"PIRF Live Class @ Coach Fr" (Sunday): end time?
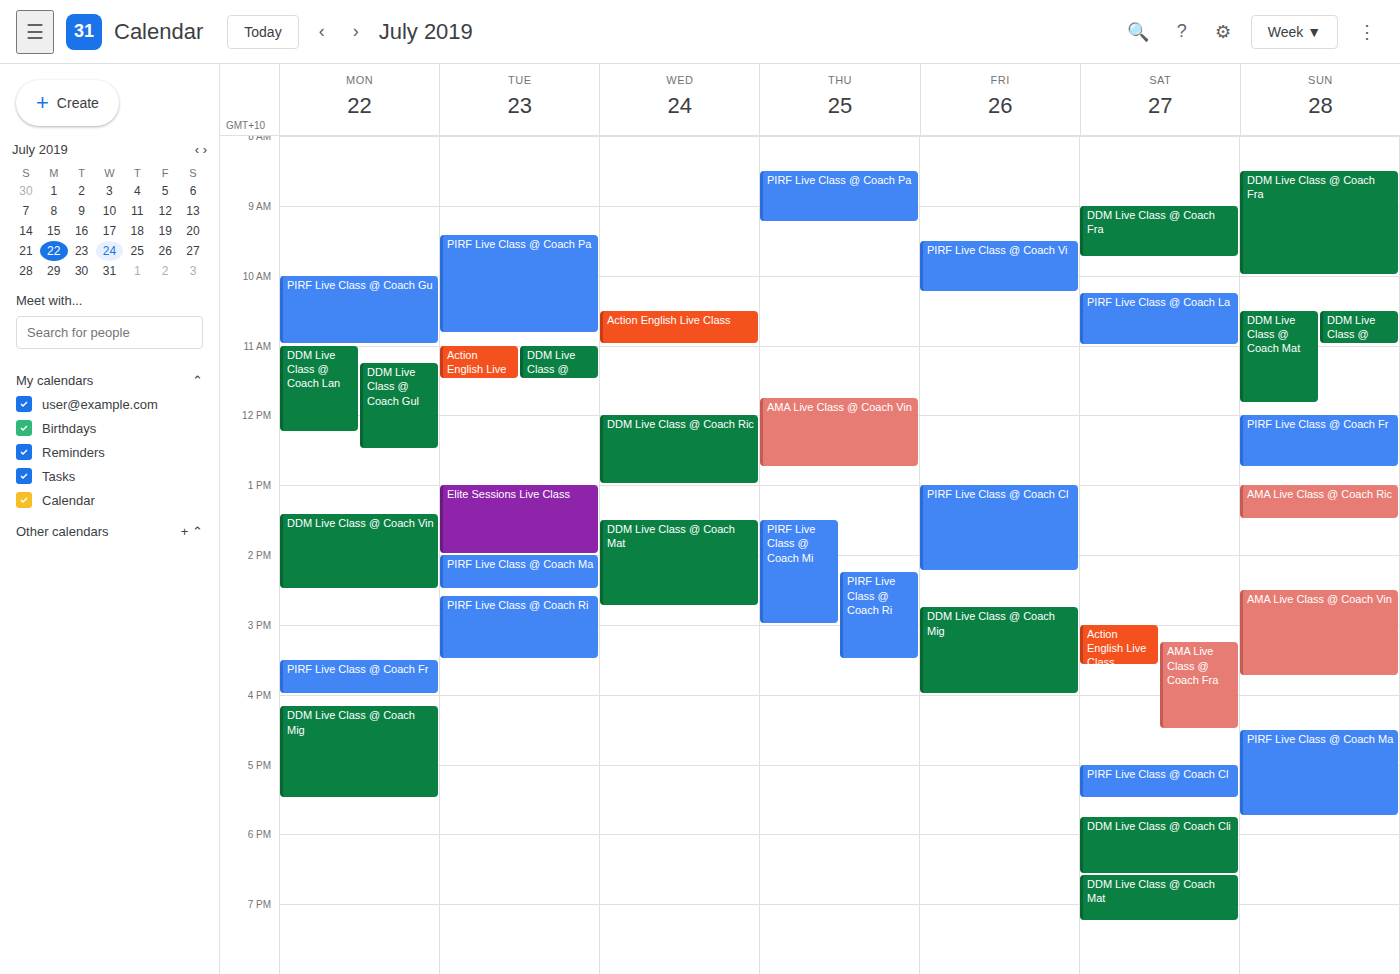
12:45 PM